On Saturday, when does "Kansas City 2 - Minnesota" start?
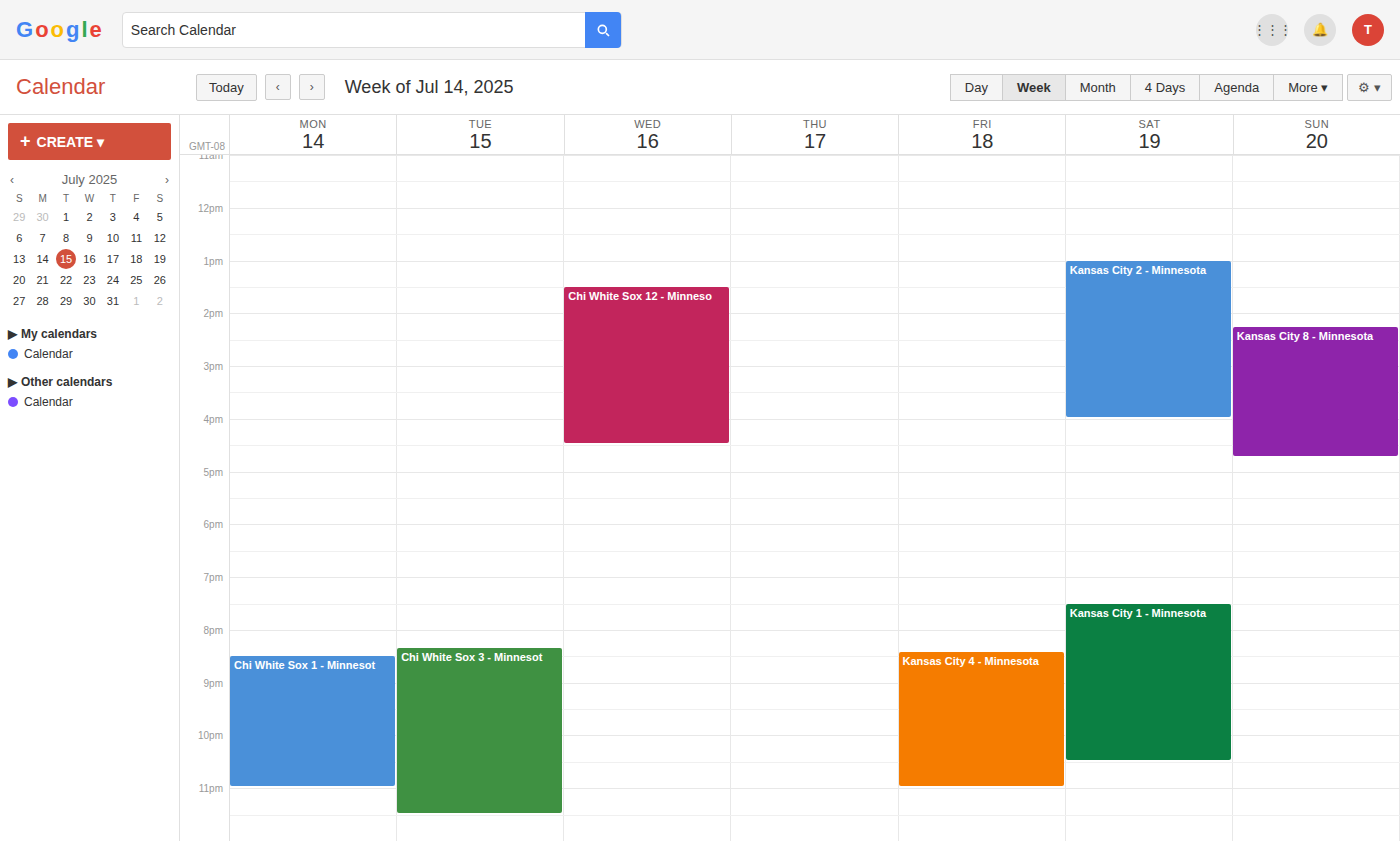
13:00